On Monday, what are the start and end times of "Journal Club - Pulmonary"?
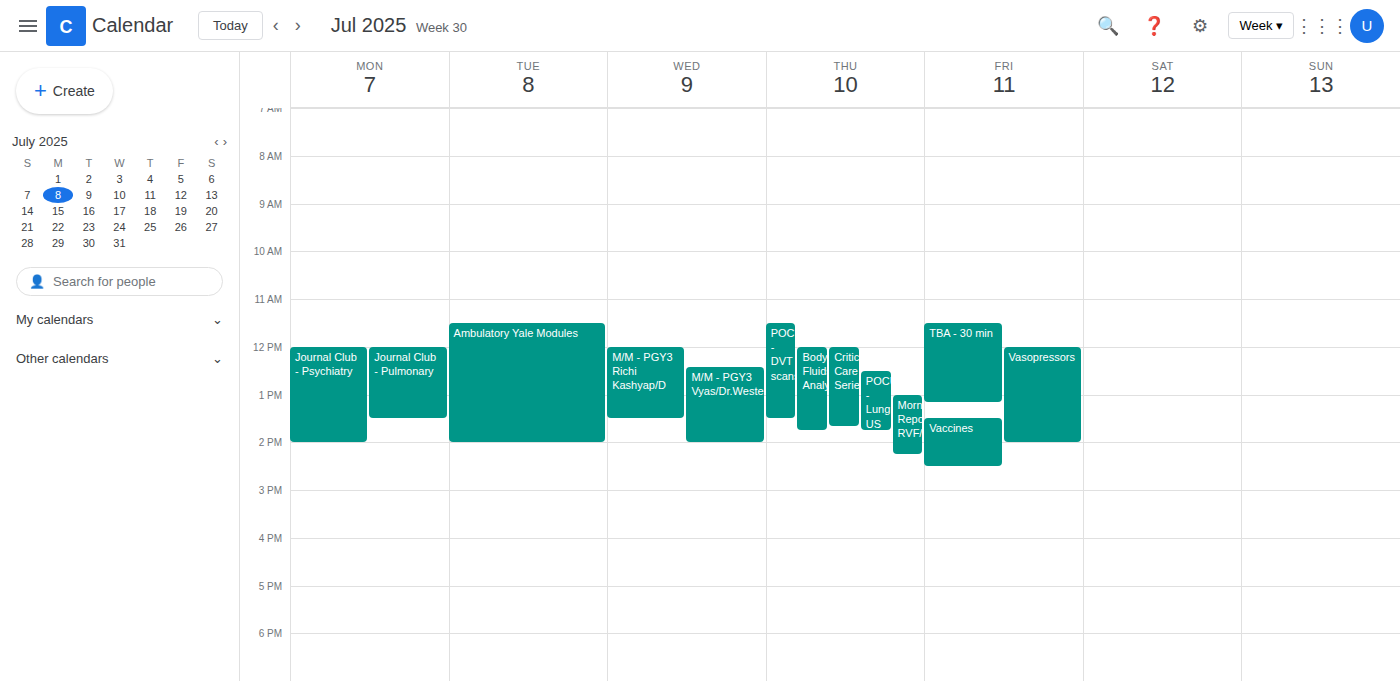
12:00 PM to 1:30 PM